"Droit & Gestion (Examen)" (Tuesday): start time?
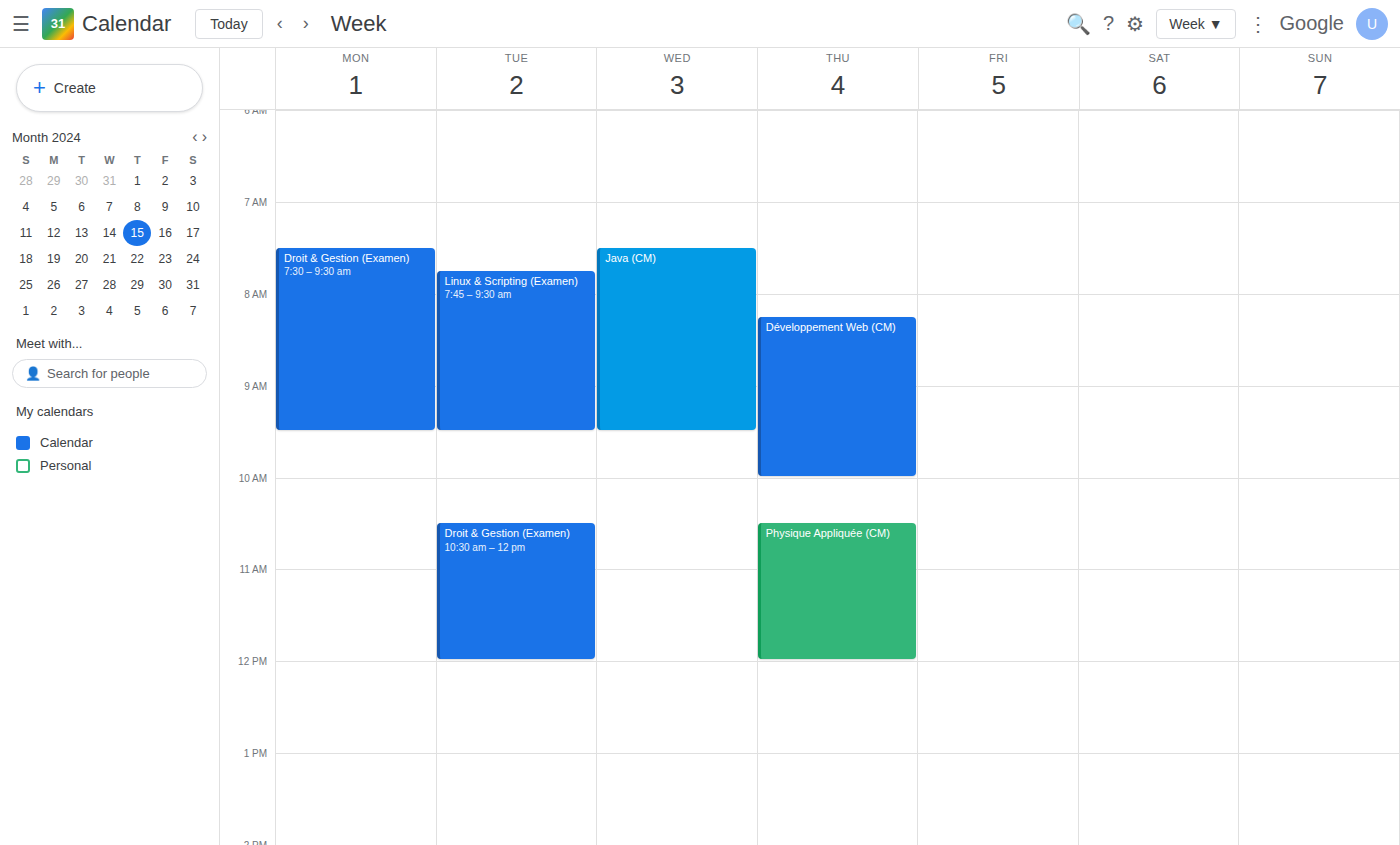
10:30